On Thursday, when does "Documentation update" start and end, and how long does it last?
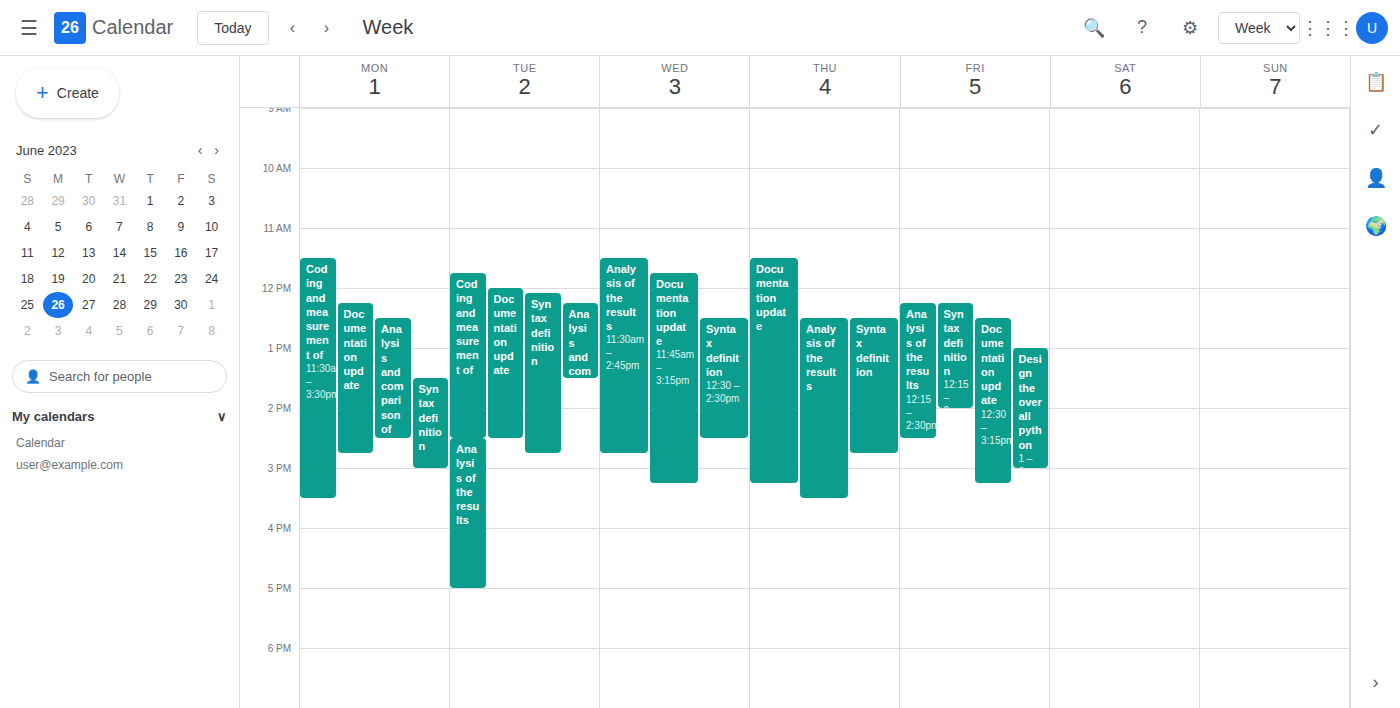
11:30 to 15:15, 3 hours 45 minutes